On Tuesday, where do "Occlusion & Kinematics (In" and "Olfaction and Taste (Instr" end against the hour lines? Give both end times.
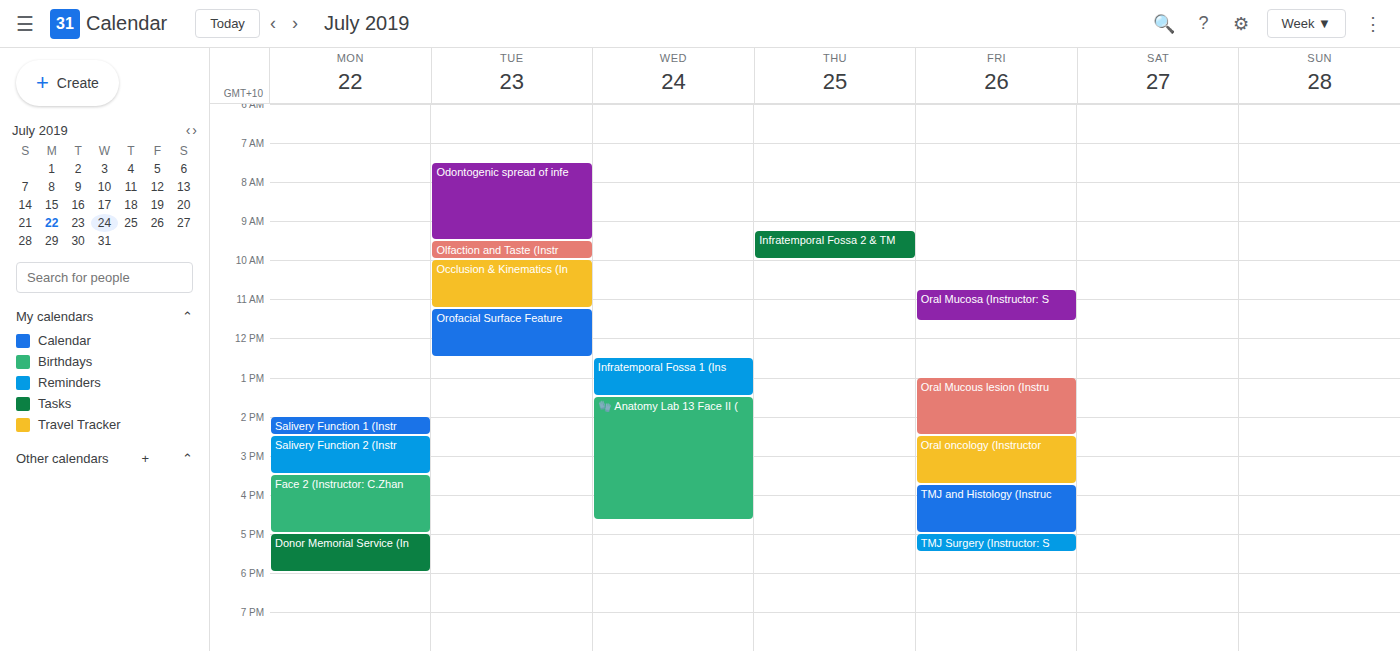
"Occlusion & Kinematics (In": 11:15 AM, neither: a quarter of the way from the 11 AM line to the 12 PM line. "Olfaction and Taste (Instr": 10:00 AM, exactly on the 10 AM line.